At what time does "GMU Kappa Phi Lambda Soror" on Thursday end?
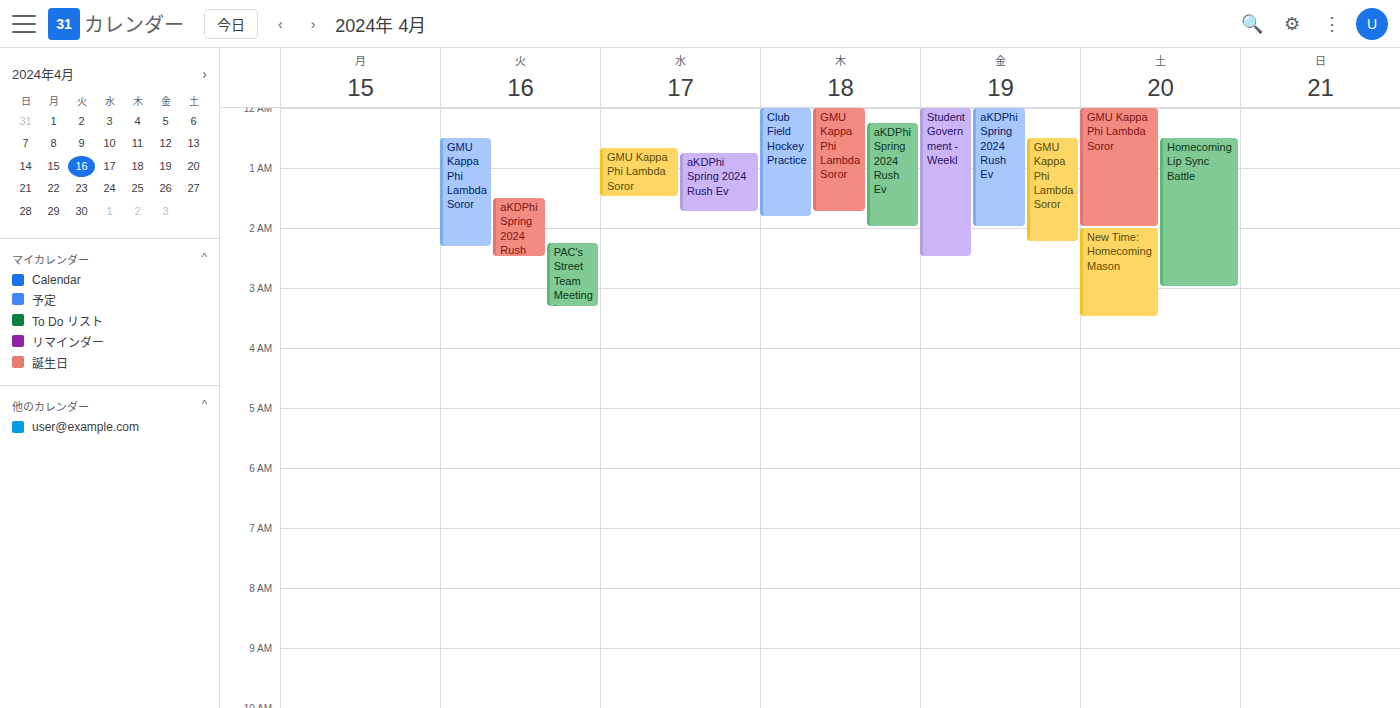
1:45 AM